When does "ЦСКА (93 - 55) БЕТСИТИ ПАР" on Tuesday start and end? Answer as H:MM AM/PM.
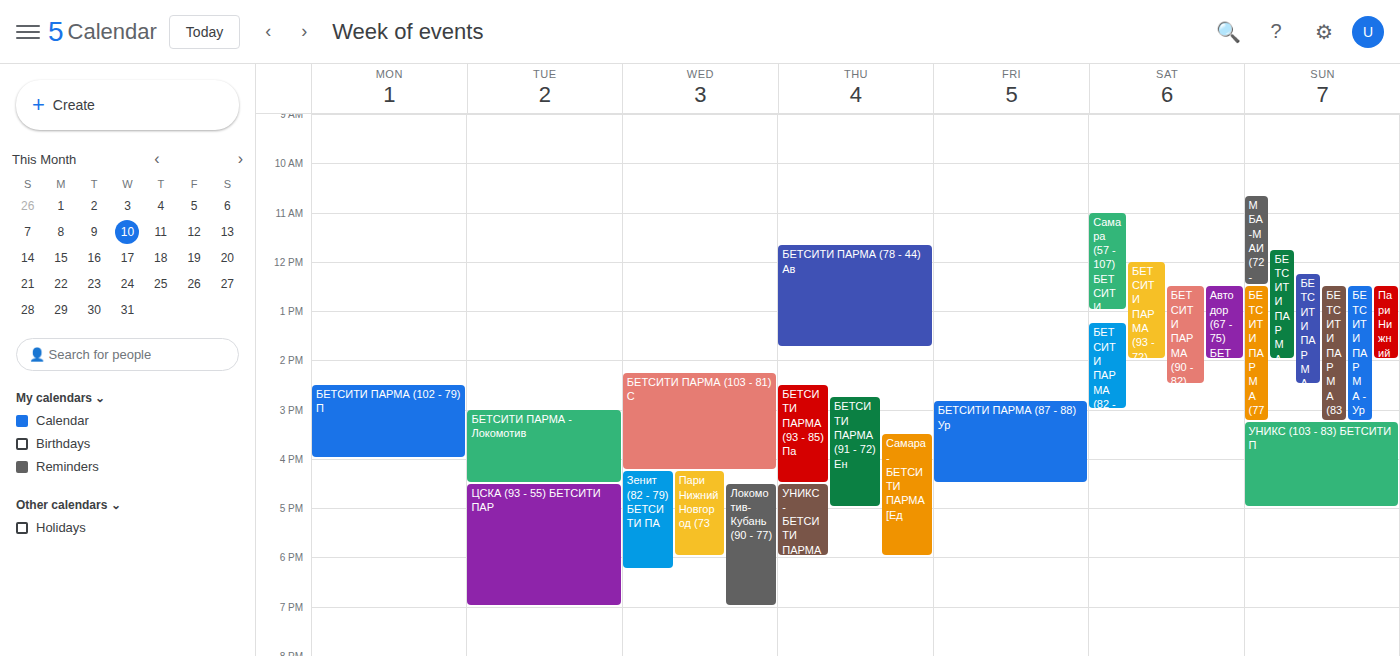
4:30 PM to 7:00 PM